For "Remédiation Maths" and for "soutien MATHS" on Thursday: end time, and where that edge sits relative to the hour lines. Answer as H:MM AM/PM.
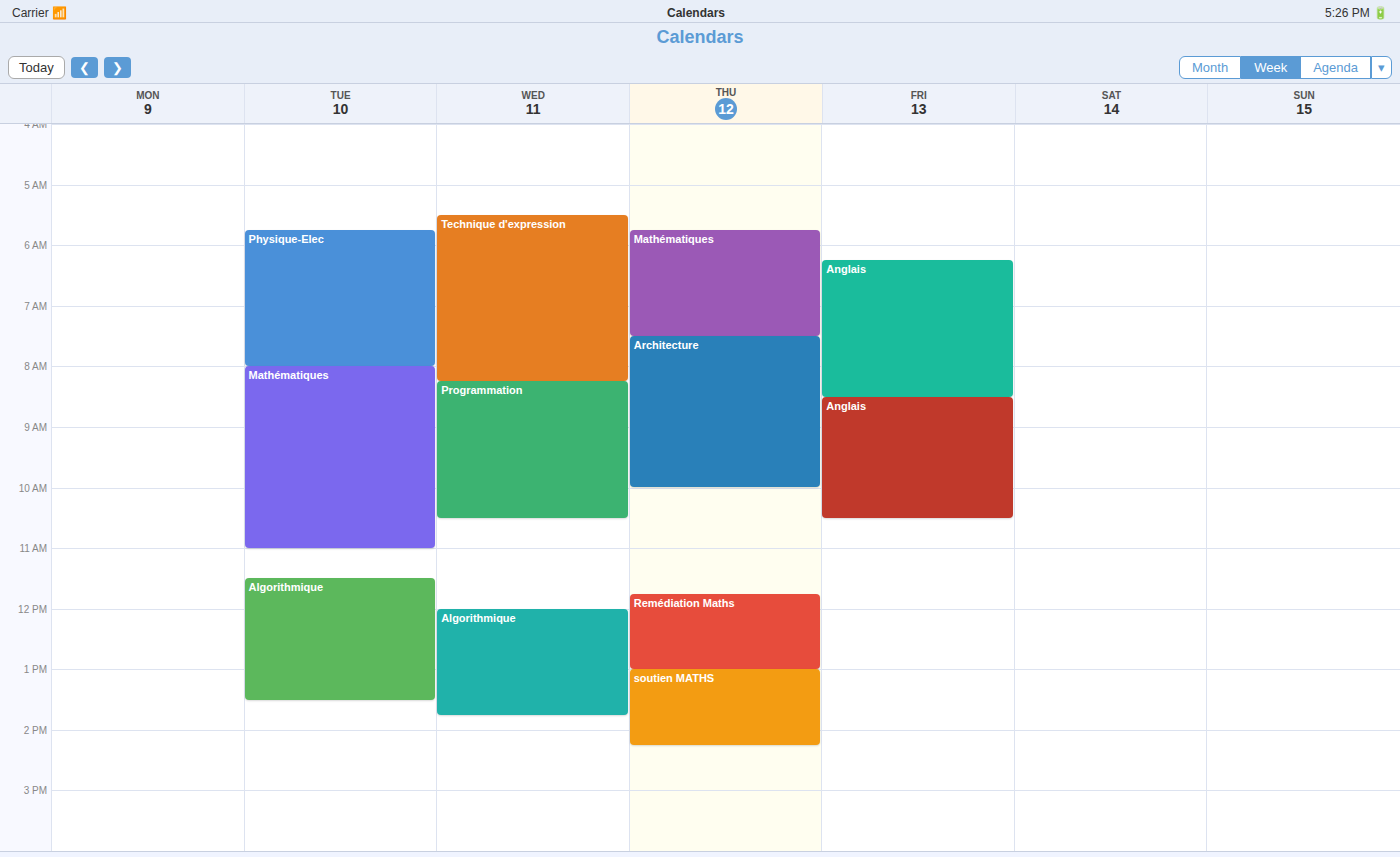
"Remédiation Maths": 1:00 PM, exactly on the 1 PM line. "soutien MATHS": 2:15 PM, neither: a quarter of the way from the 2 PM line to the 3 PM line.